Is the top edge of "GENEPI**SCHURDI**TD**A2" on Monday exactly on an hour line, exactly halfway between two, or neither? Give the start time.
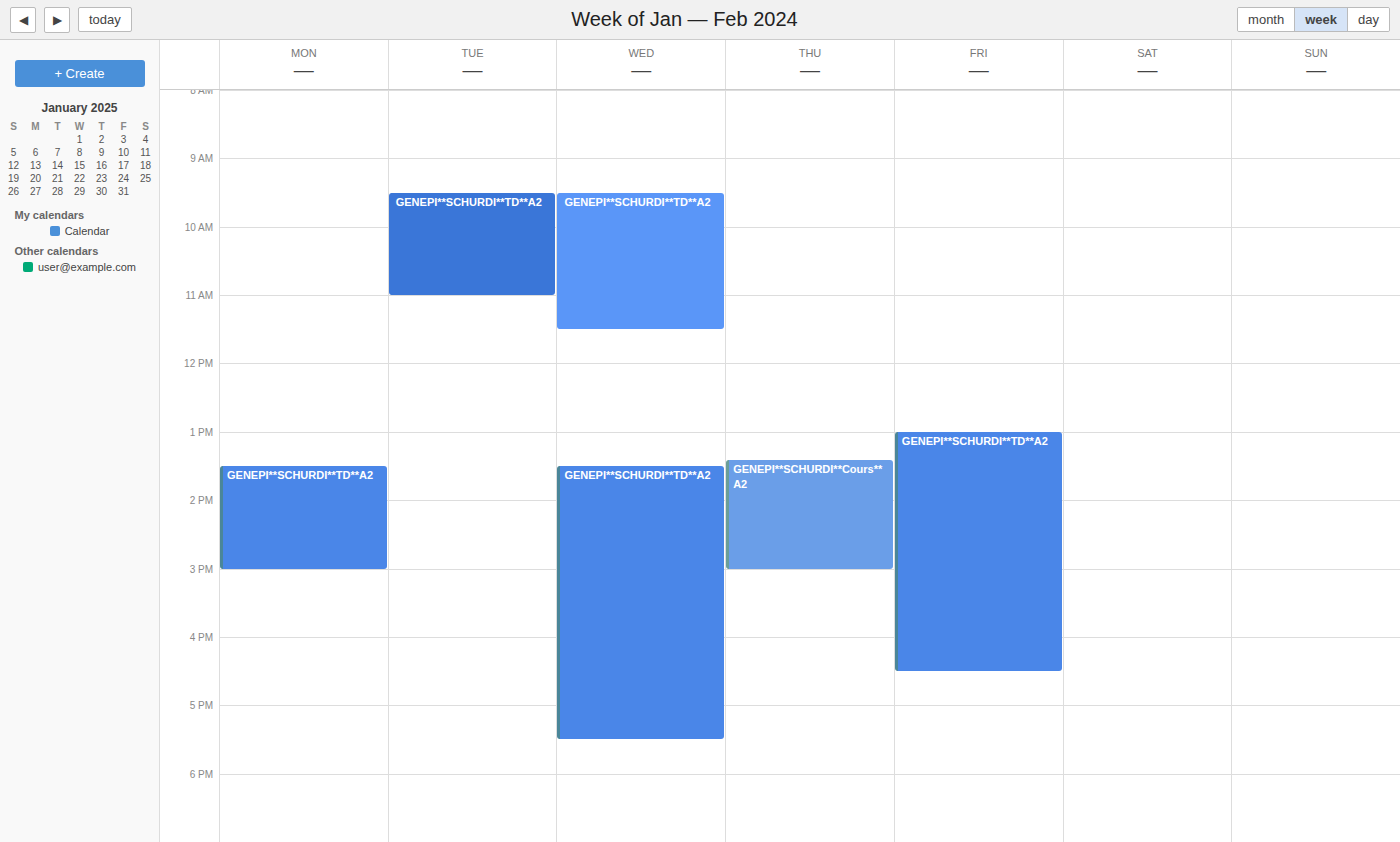
1:30 PM -- halfway between the 1 PM and 2 PM lines.